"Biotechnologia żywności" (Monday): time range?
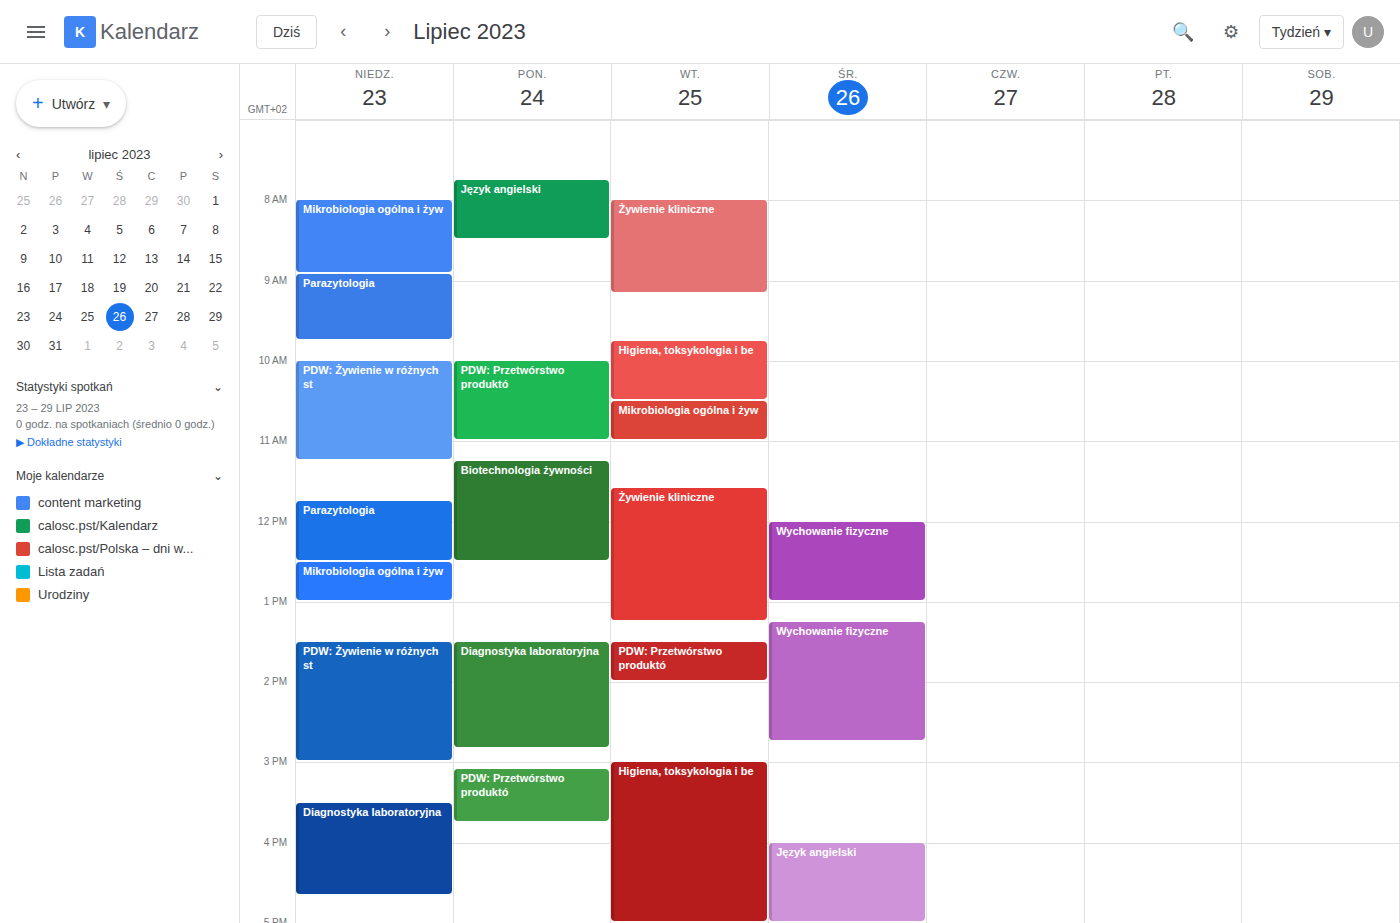
11:15 AM to 12:30 PM